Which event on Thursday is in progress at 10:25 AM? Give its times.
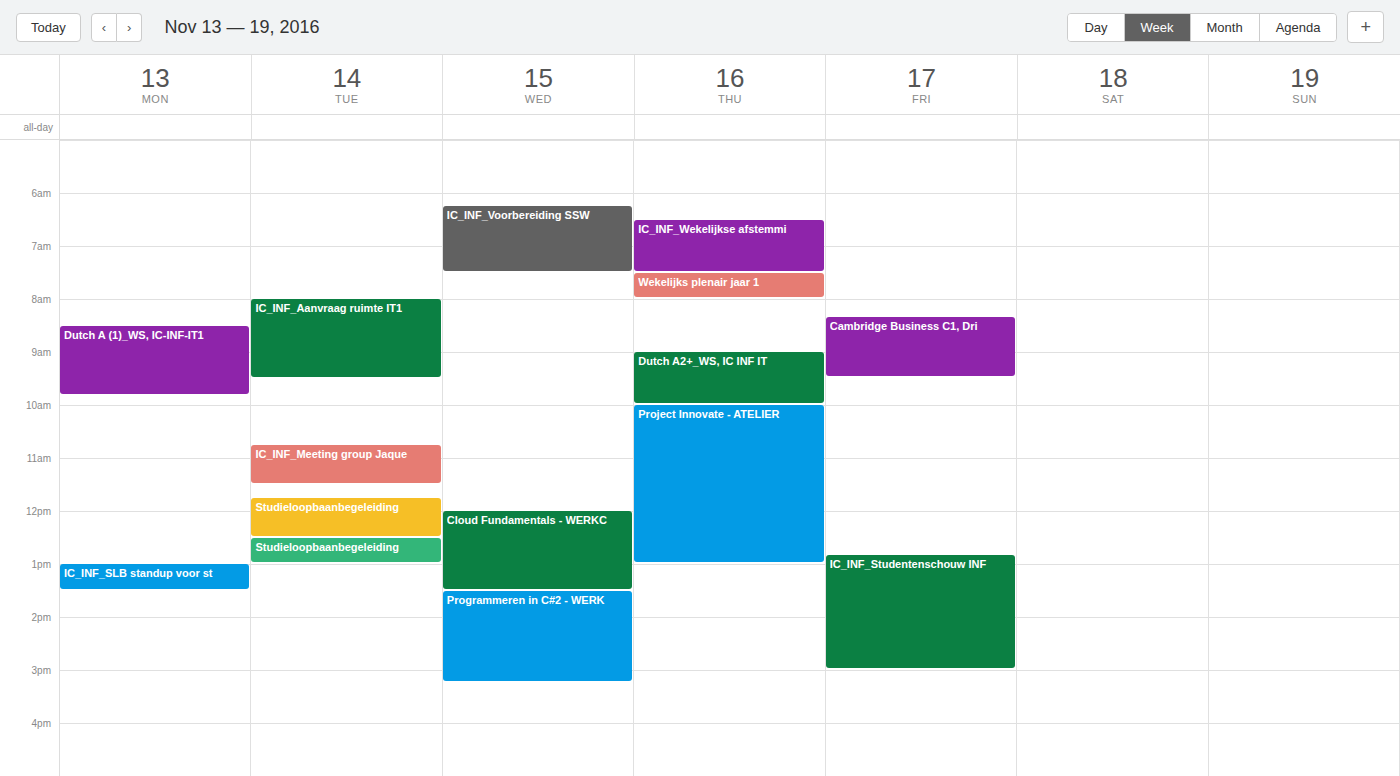
"Project Innovate - ATELIER", 10:00 AM to 1:00 PM